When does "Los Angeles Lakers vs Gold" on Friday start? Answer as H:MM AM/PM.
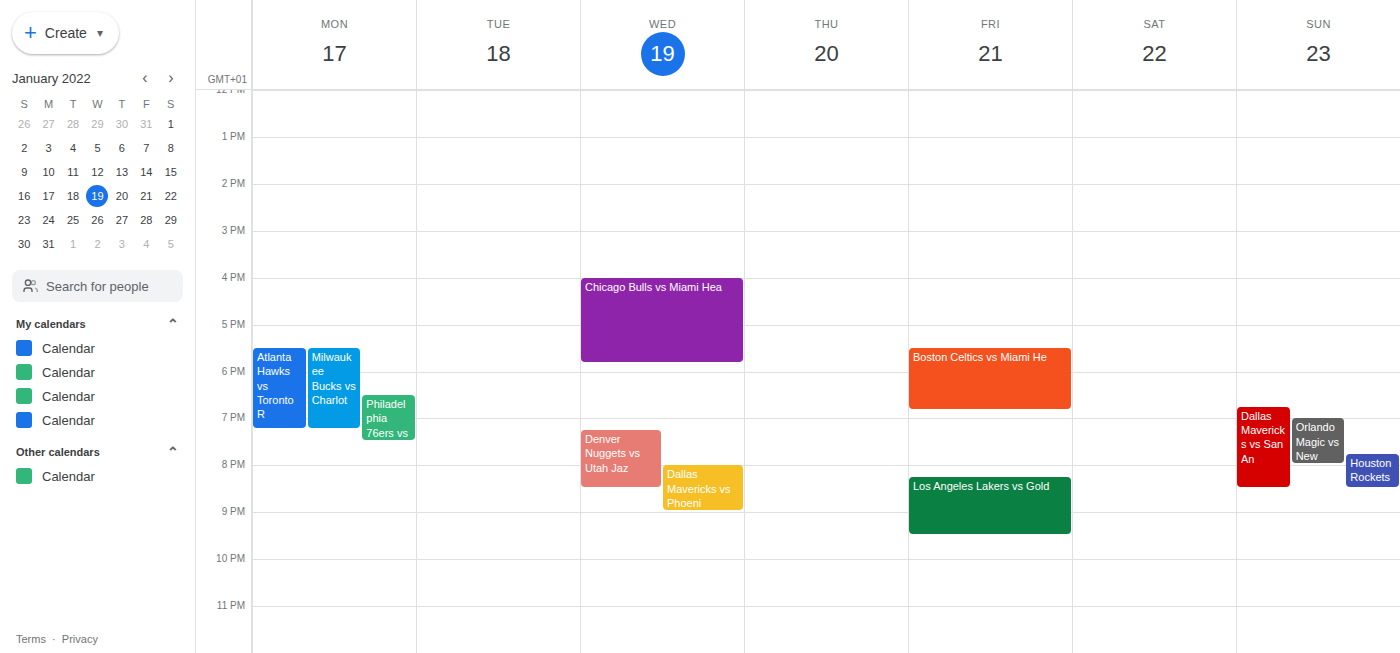
8:15 PM